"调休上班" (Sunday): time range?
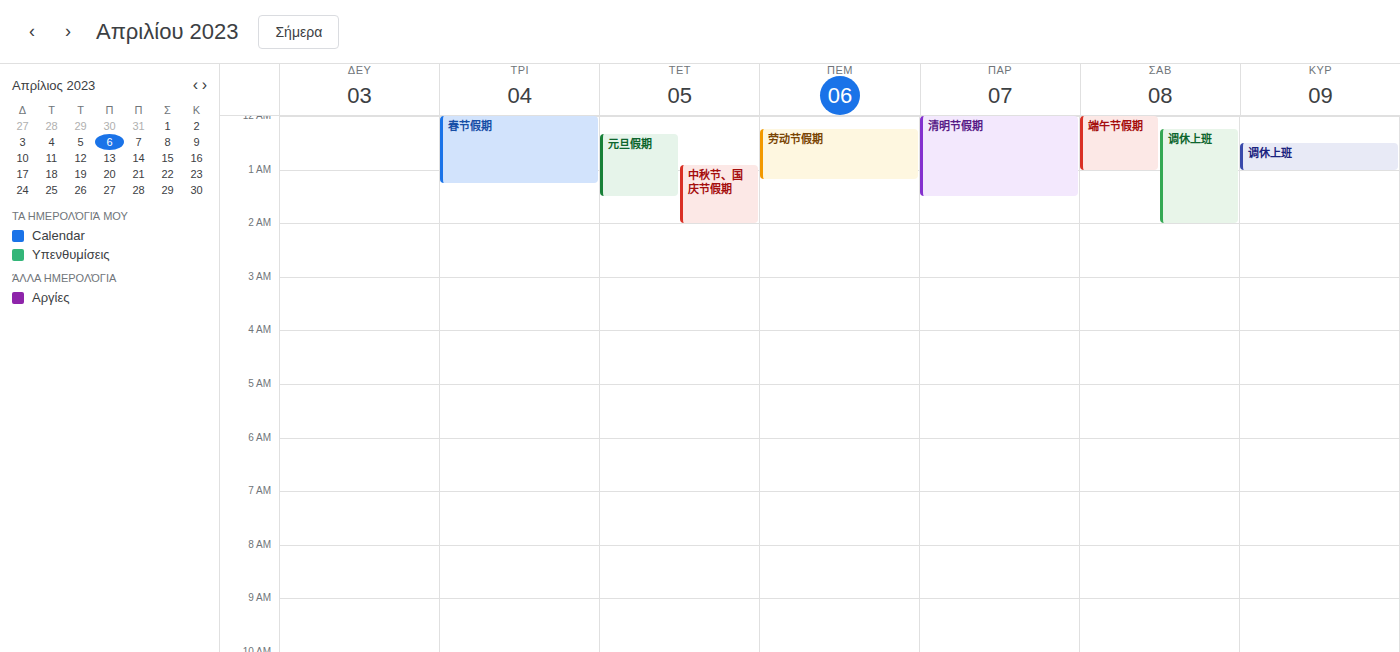
00:30 to 01:00